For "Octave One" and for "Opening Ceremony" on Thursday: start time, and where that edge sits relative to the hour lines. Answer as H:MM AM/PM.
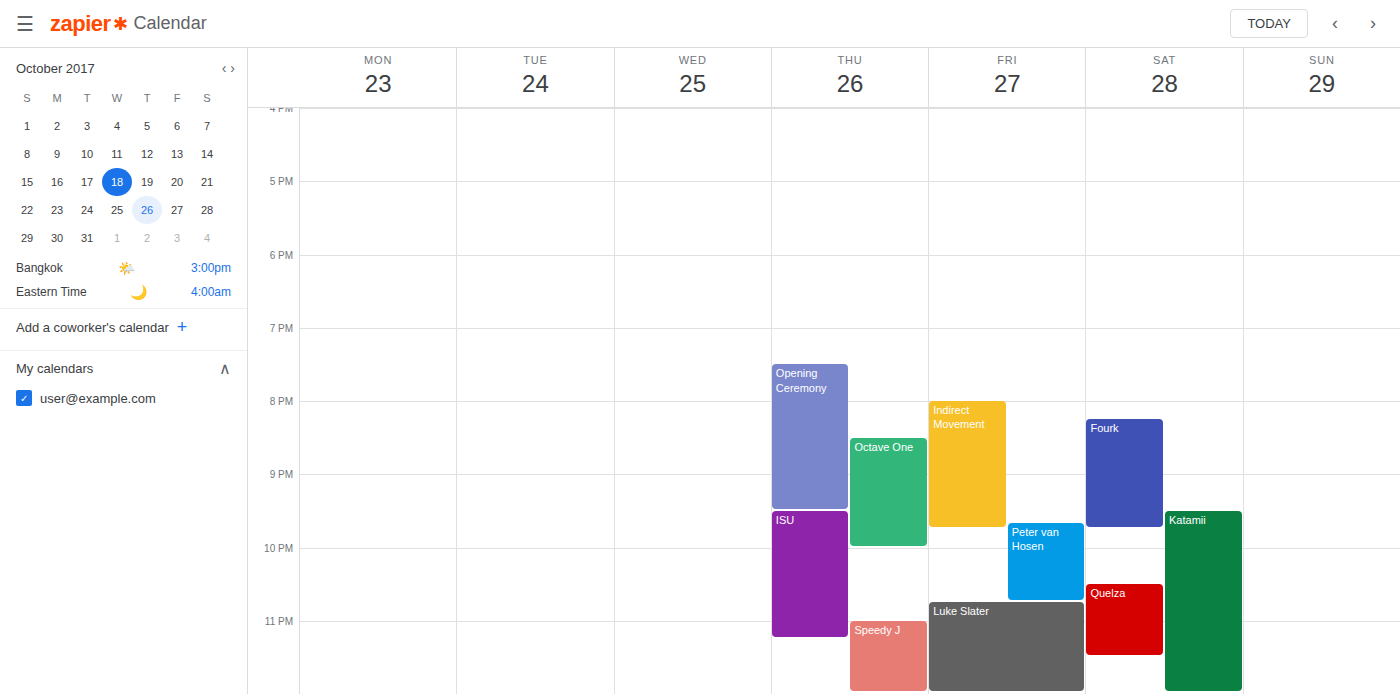
"Octave One": 8:30 PM, halfway between the 8 PM and 9 PM lines. "Opening Ceremony": 7:30 PM, halfway between the 7 PM and 8 PM lines.